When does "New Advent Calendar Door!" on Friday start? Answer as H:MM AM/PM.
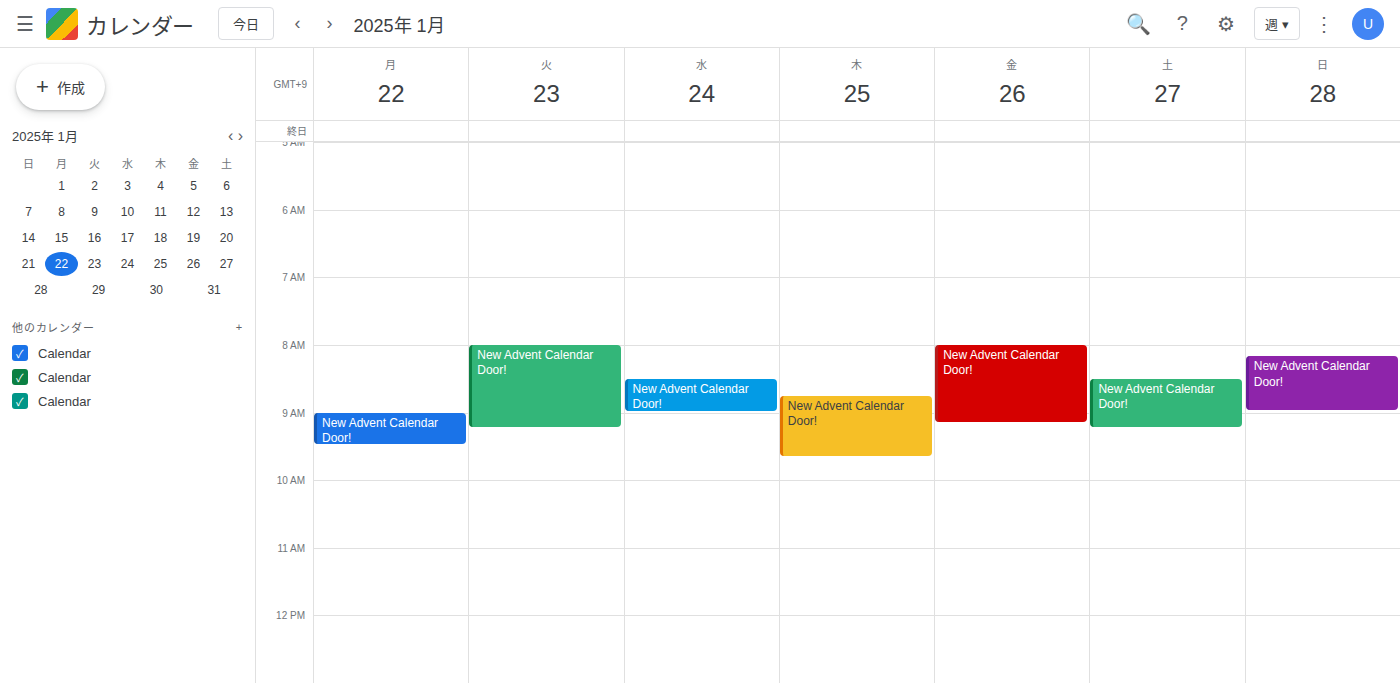
8:00 AM